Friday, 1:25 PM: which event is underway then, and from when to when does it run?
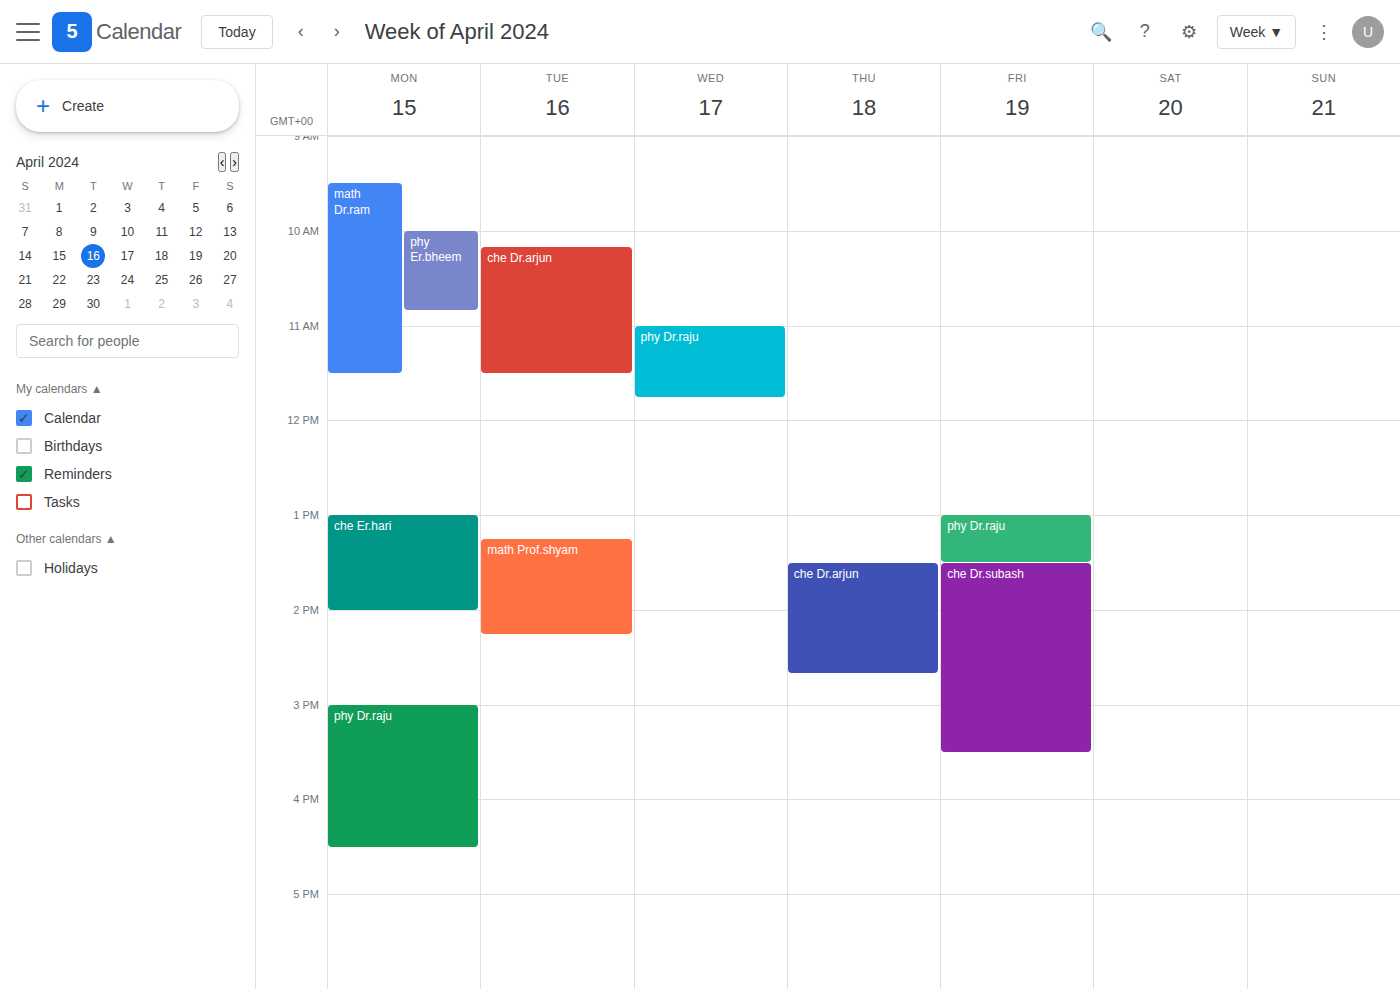
"phy Dr.raju", 1:00 PM to 1:30 PM